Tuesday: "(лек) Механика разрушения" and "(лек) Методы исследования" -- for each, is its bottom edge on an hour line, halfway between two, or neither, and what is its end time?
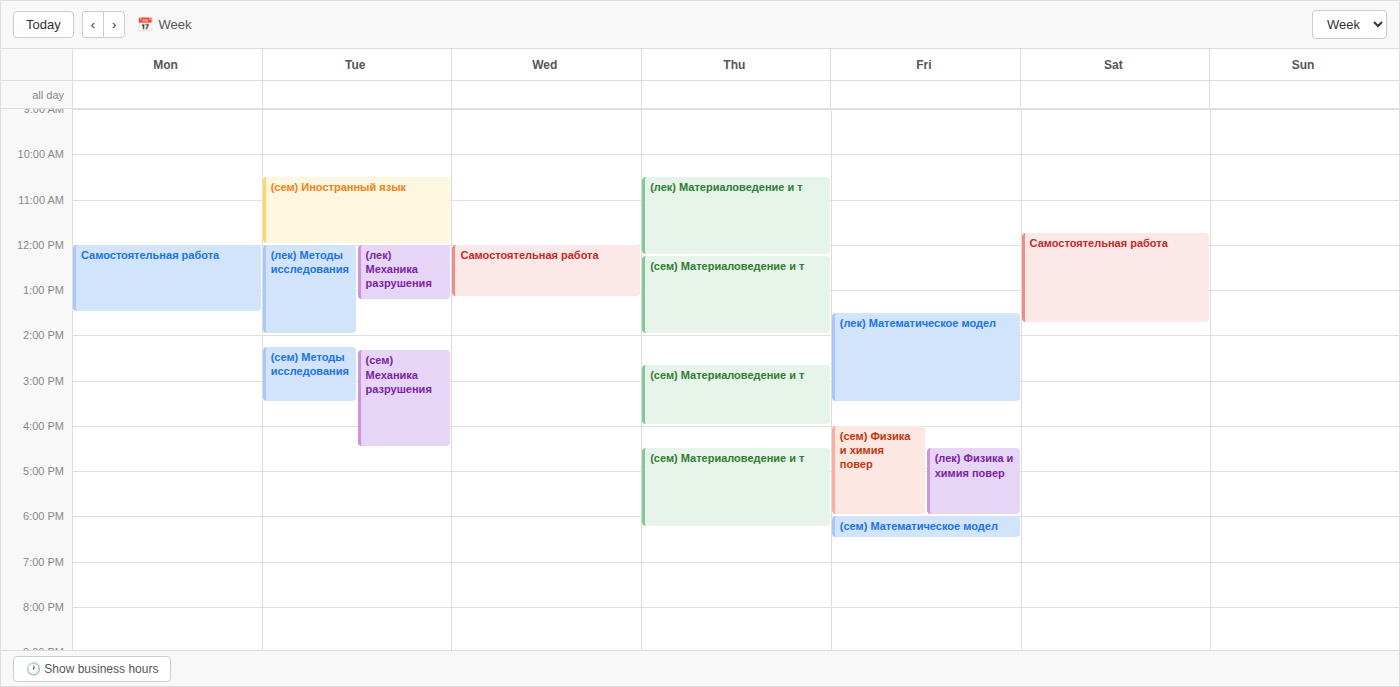
"(лек) Механика разрушения": 1:15 PM, neither: a quarter of the way from the 1 PM line to the 2 PM line. "(лек) Методы исследования": 2:00 PM, exactly on the 2 PM line.